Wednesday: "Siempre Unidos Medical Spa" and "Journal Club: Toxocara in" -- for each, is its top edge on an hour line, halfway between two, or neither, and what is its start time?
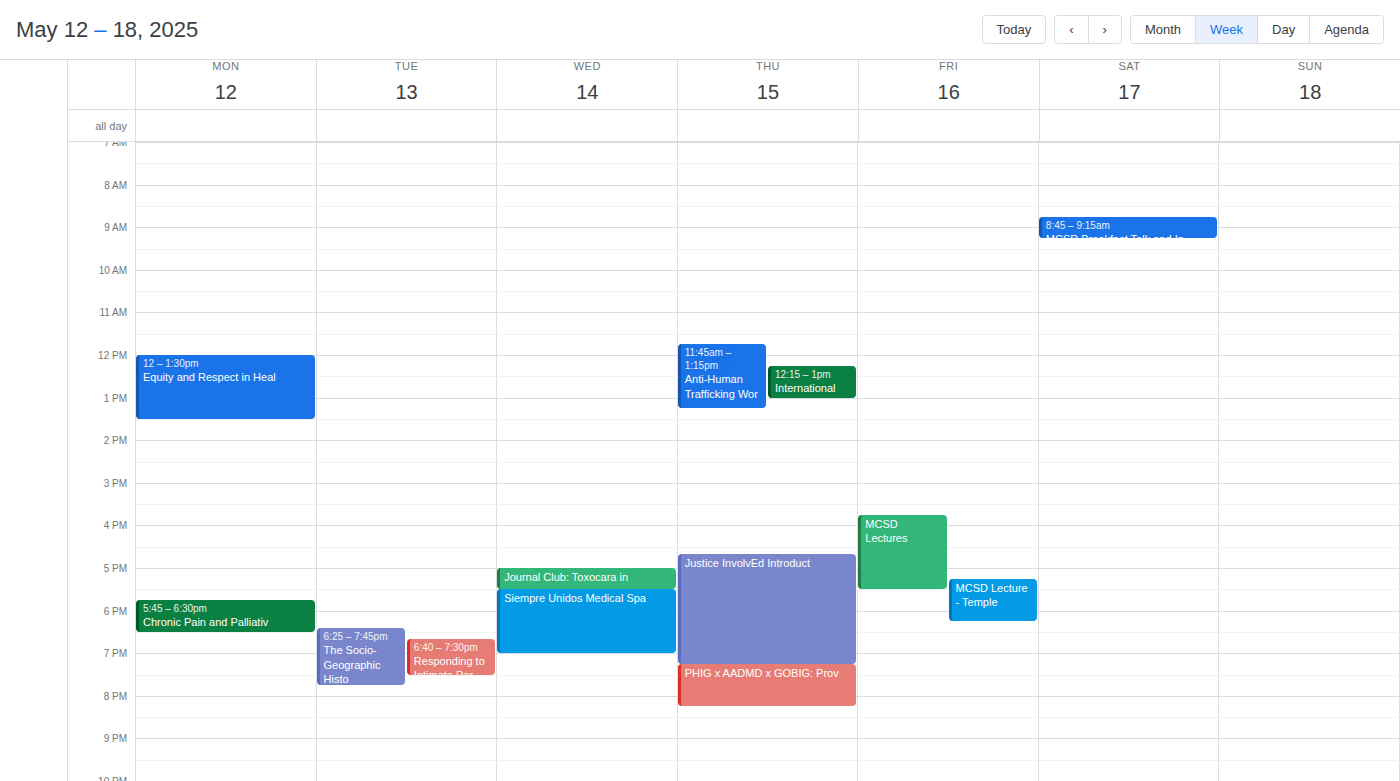
"Siempre Unidos Medical Spa": 5:30 PM, halfway between the 5 PM and 6 PM lines. "Journal Club: Toxocara in": 5:00 PM, exactly on the 5 PM line.